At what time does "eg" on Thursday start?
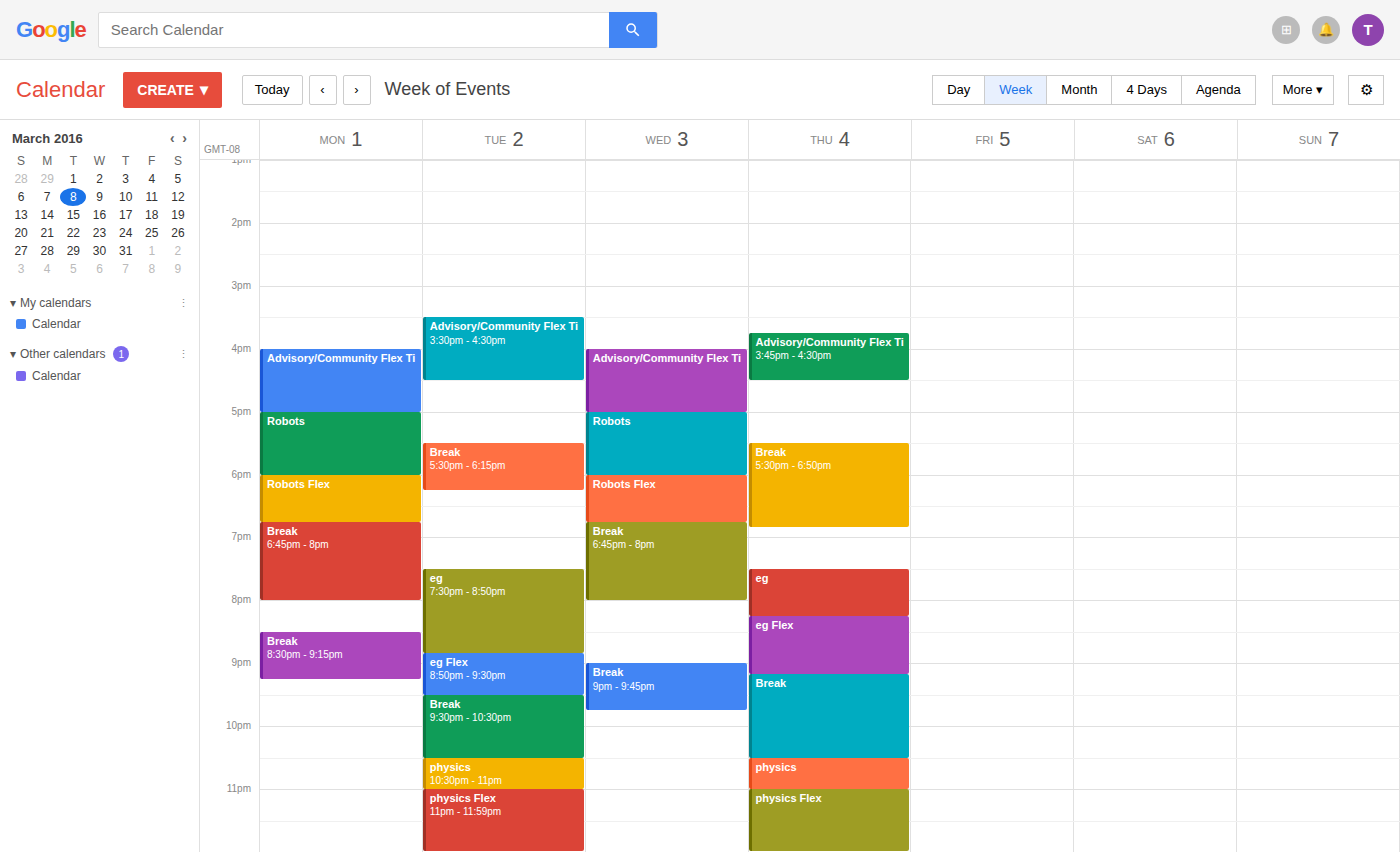
19:30